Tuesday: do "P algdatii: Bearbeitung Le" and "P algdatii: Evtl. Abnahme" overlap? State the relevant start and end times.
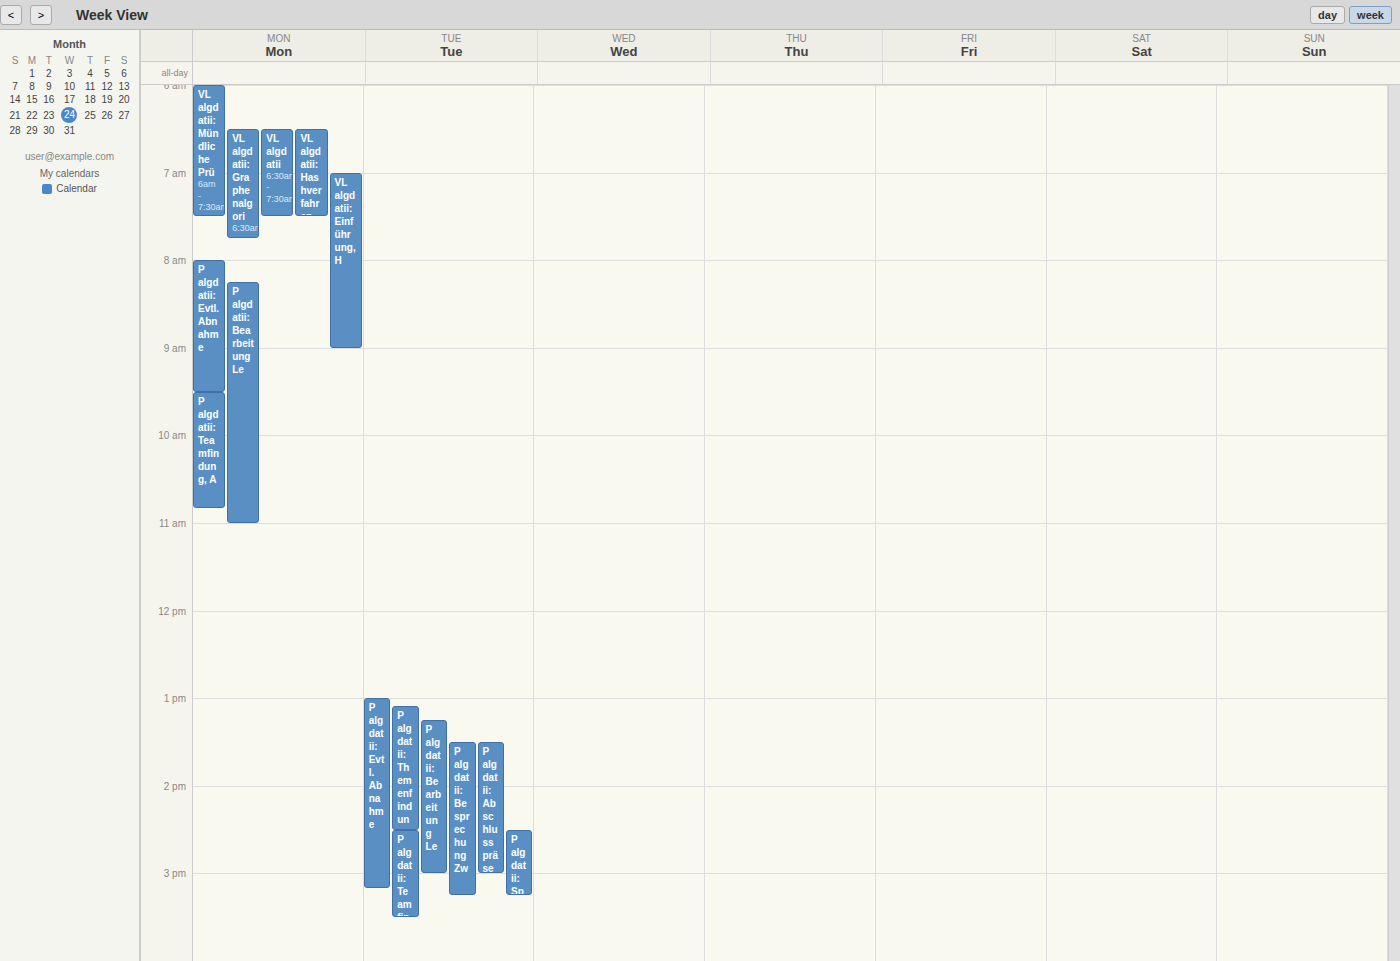
"P algdatii: Bearbeitung Le" runs 13:15 to 15:00, inside "P algdatii: Evtl. Abnahme" -- they overlap.